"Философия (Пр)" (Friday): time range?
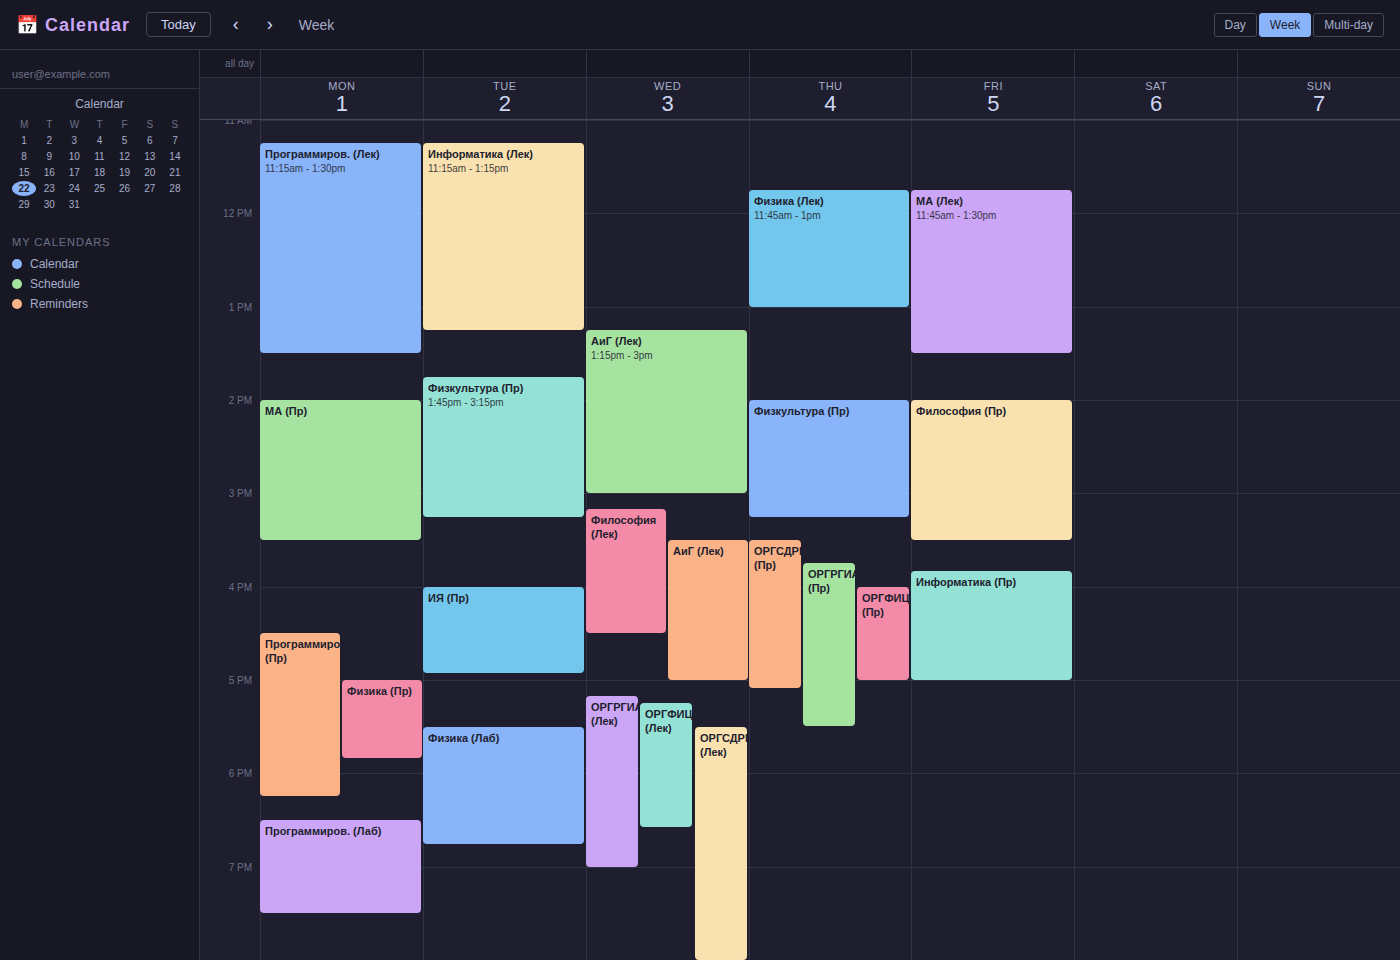
2:00 PM to 3:30 PM